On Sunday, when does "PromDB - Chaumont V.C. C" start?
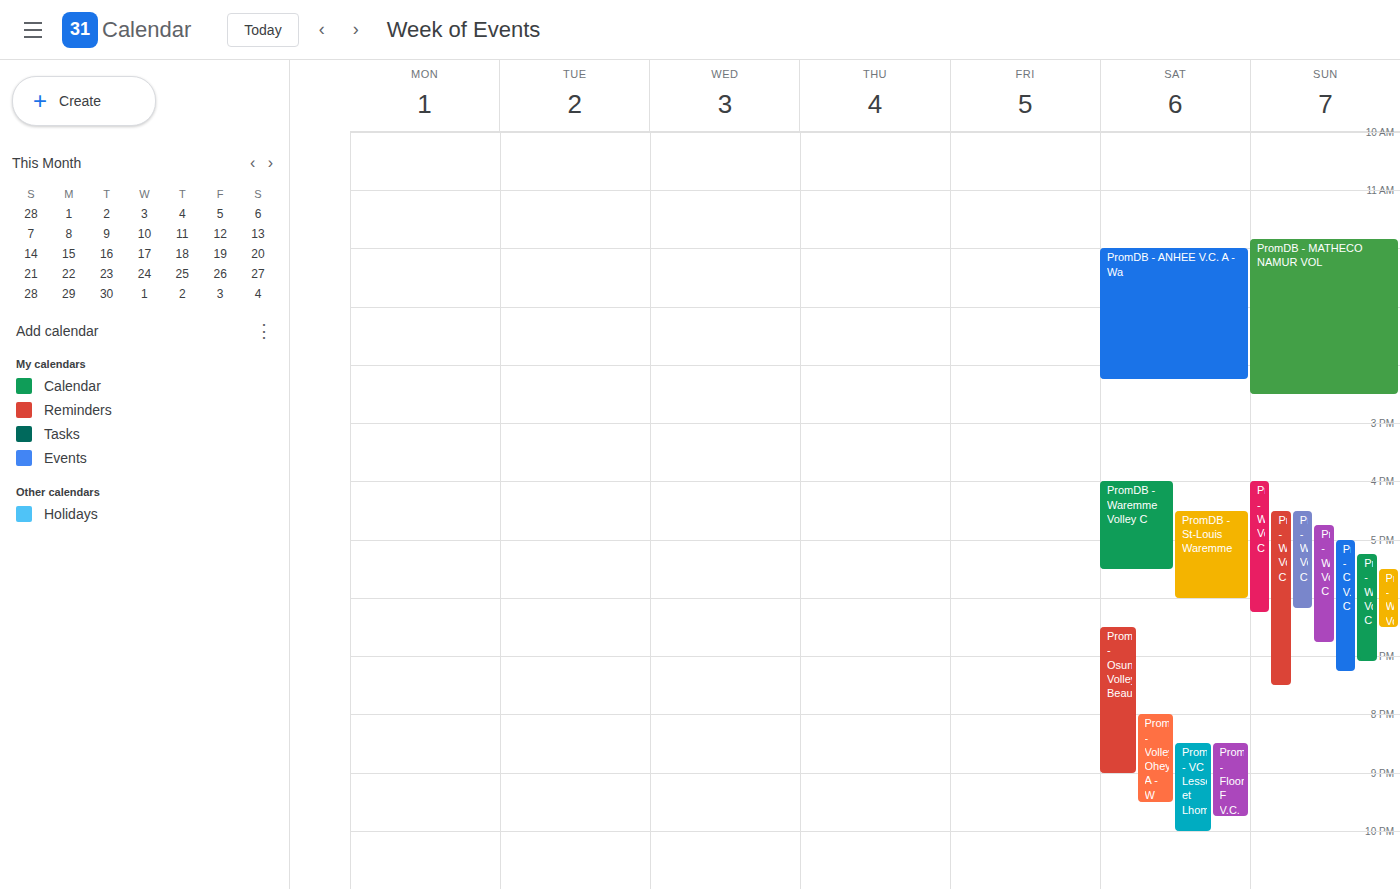
5:00 PM